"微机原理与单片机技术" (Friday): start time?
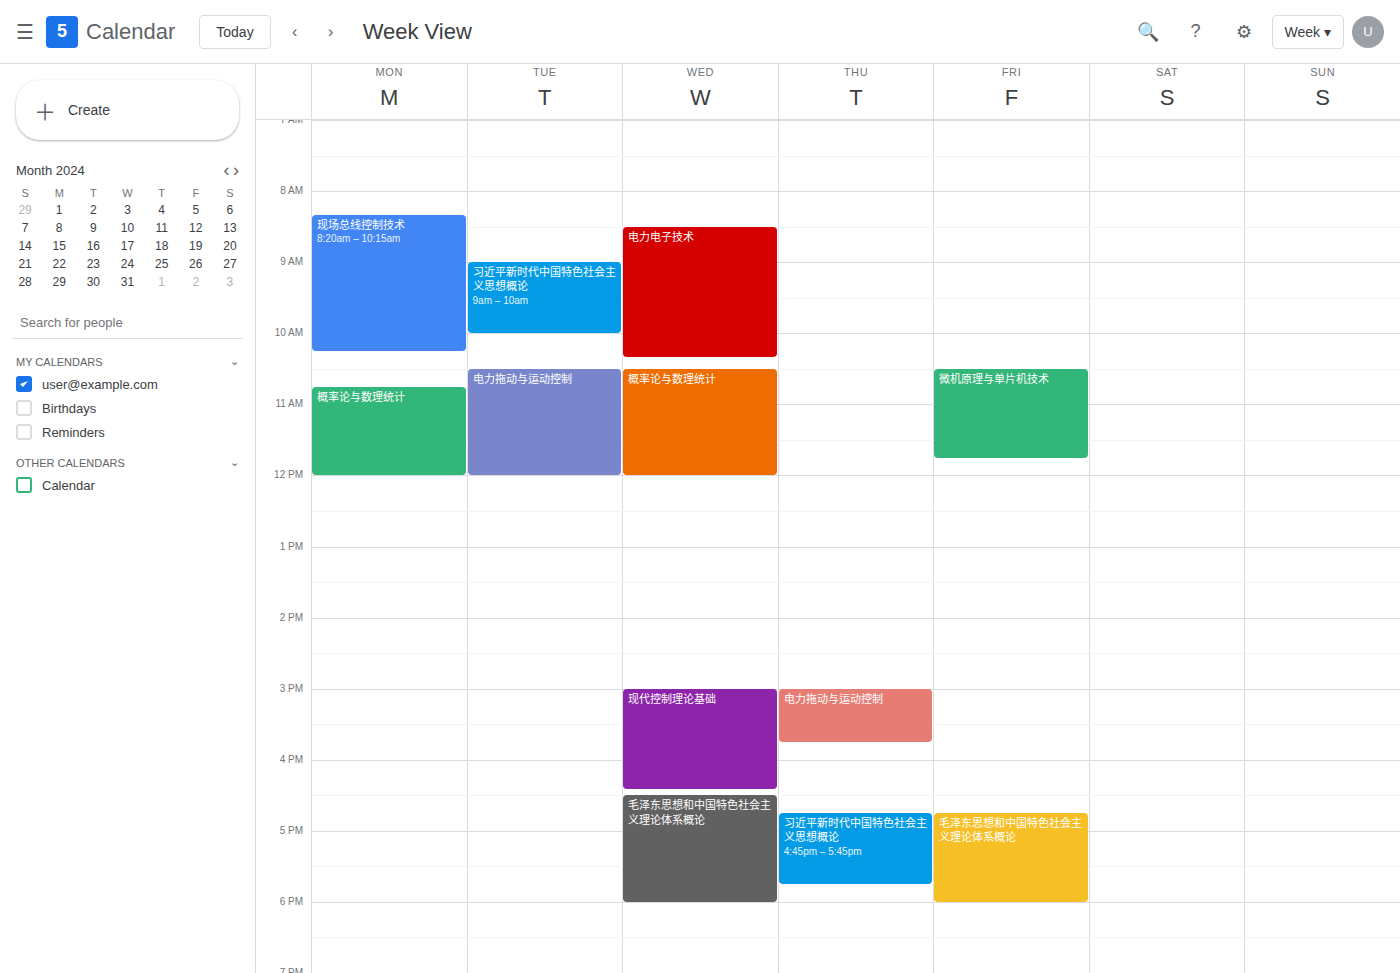
10:30